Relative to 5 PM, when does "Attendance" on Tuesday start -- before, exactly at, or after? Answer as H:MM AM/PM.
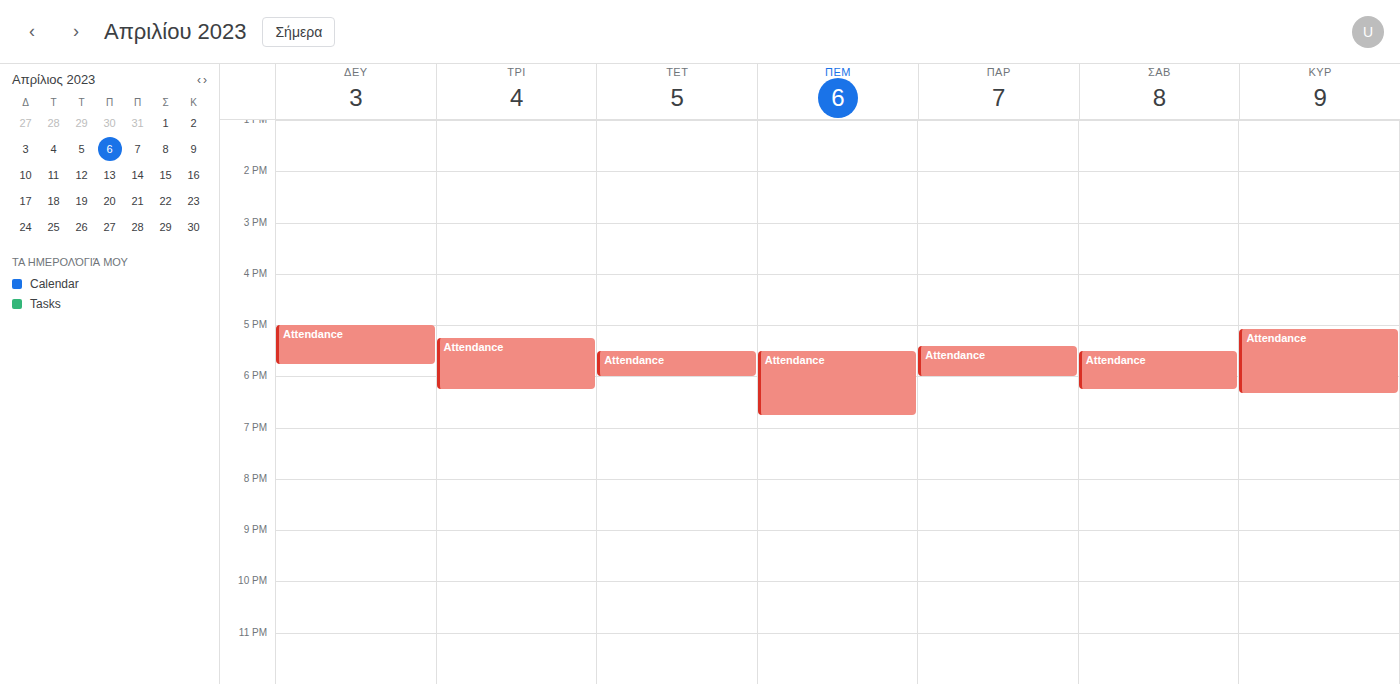
5:15 PM -- after 5 PM, 15 minutes below the 5 PM line.